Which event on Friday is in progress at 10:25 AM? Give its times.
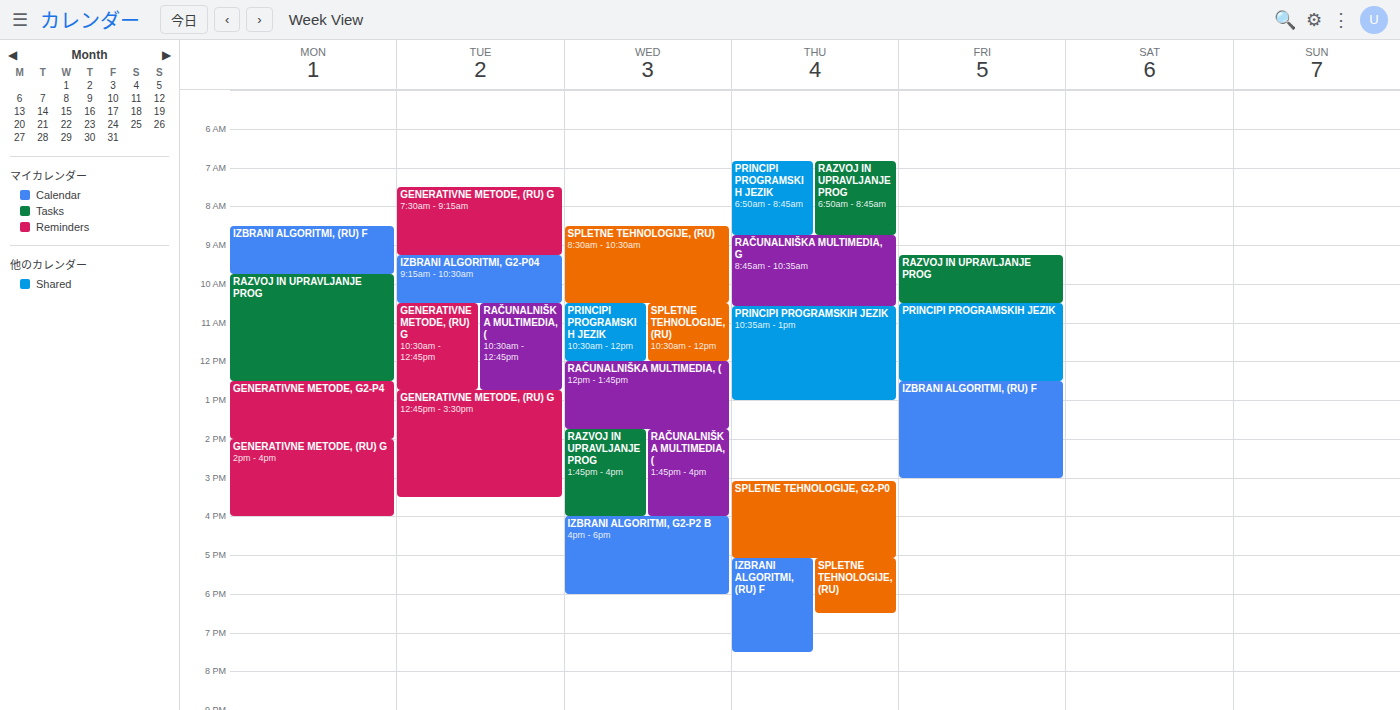
"RAZVOJ IN UPRAVLJANJE PROG", 9:15 AM to 10:30 AM